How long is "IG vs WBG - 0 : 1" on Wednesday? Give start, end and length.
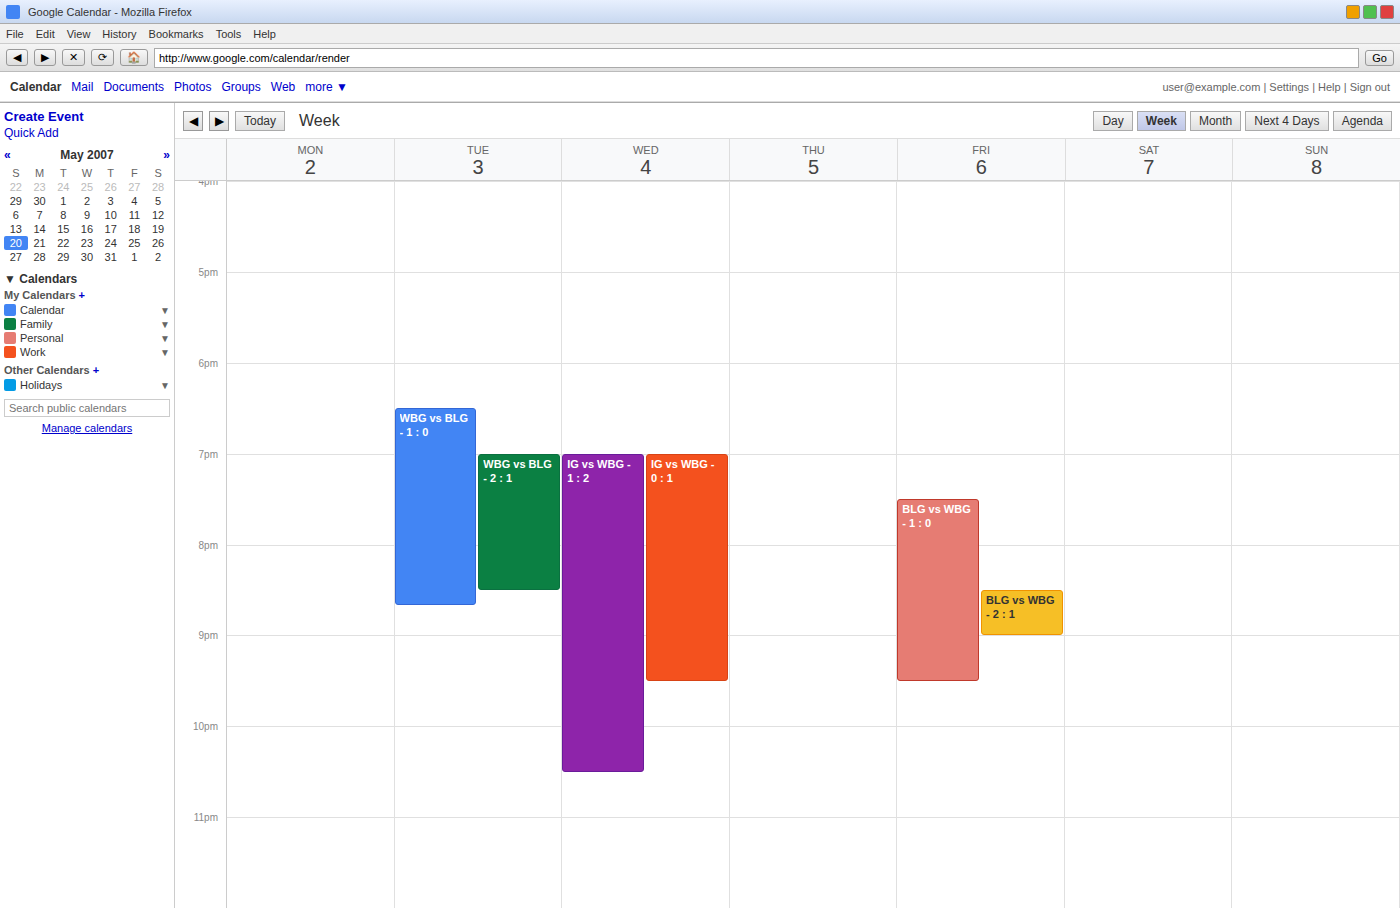
7:00 PM to 9:30 PM, 2 hours 30 minutes